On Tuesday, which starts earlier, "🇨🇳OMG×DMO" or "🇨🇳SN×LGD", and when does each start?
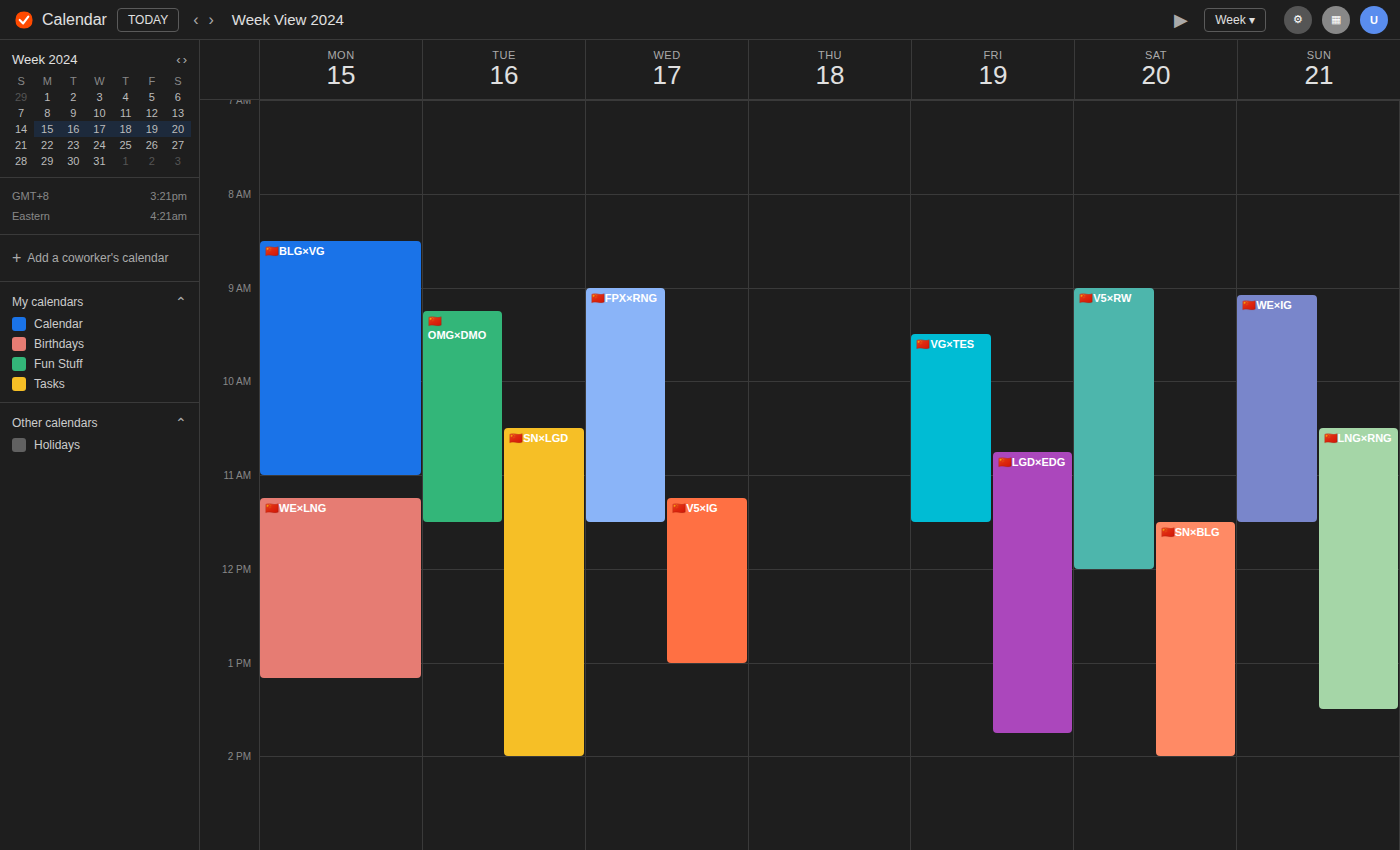
"🇨🇳OMG×DMO" 9:15 AM; "🇨🇳SN×LGD" 10:30 AM.